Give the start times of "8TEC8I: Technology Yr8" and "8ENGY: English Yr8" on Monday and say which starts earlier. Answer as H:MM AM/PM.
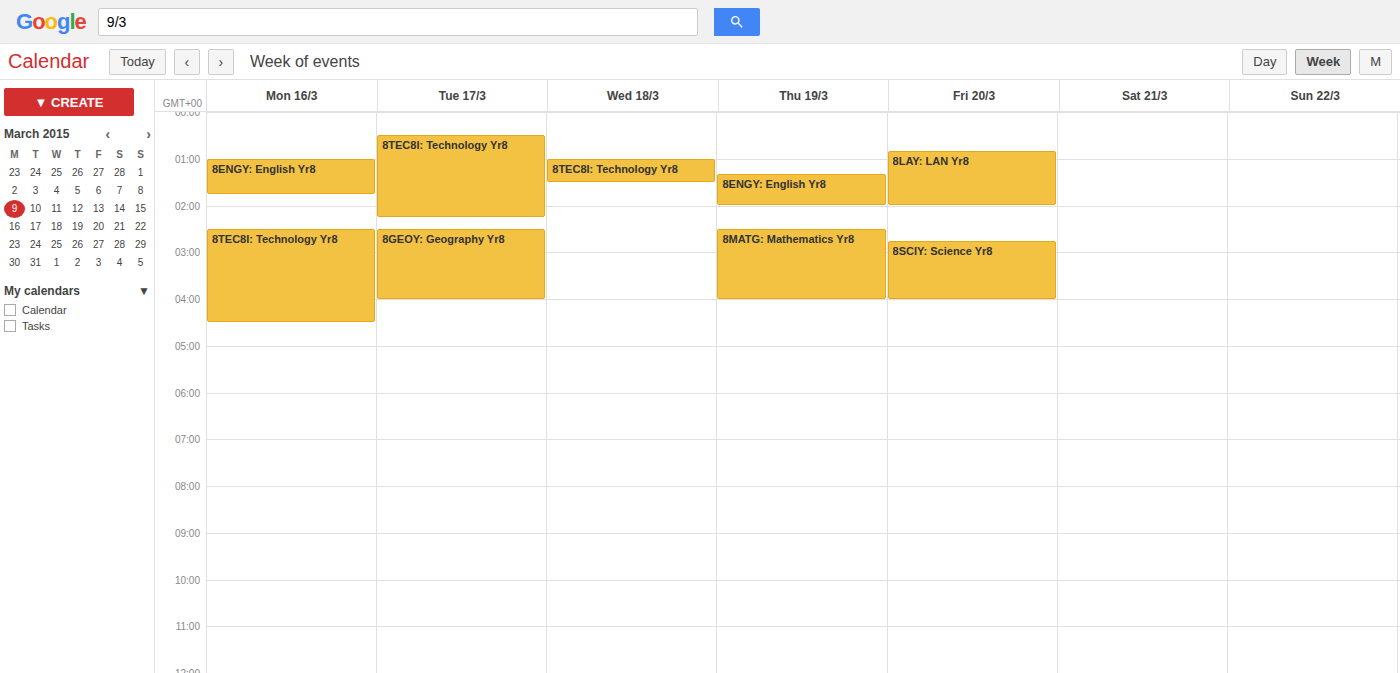
"8ENGY: English Yr8" 1:00 AM; "8TEC8I: Technology Yr8" 2:30 AM.